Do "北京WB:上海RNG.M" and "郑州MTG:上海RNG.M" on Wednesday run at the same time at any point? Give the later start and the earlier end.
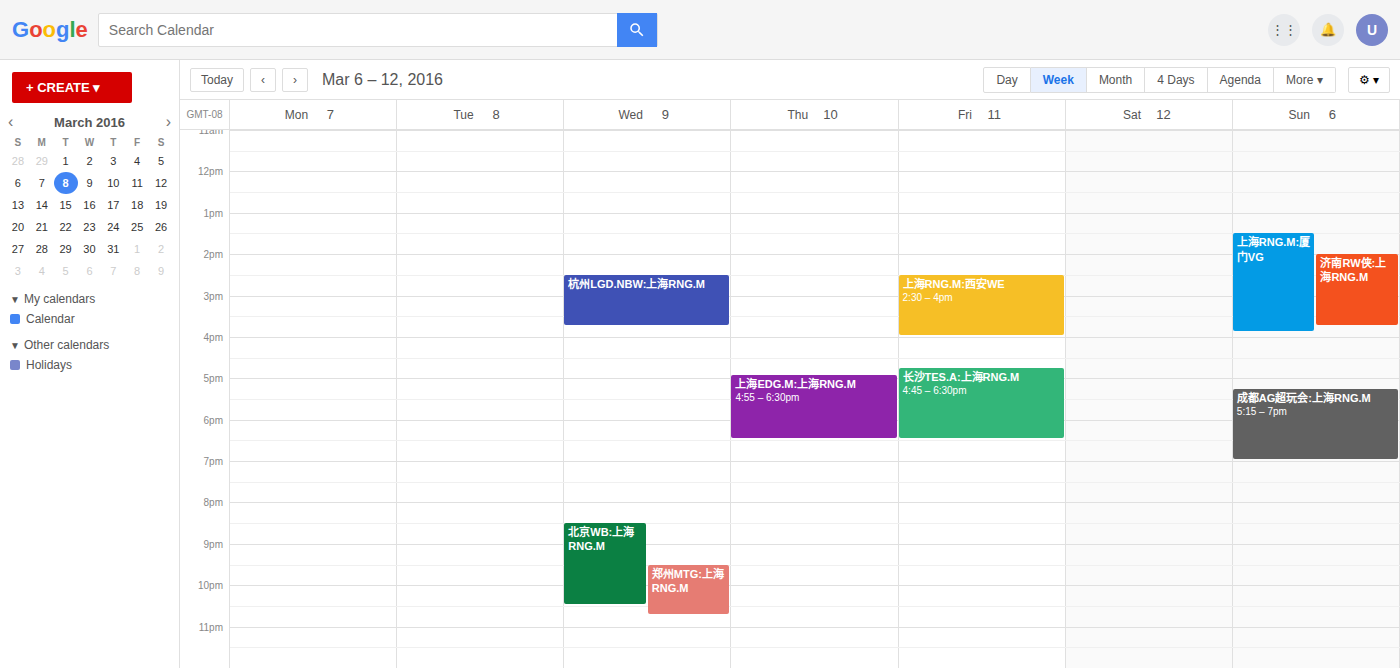
"郑州MTG:上海RNG.M" starts at 9:30 PM, before "北京WB:上海RNG.M" ends at 10:30 PM -- they overlap.